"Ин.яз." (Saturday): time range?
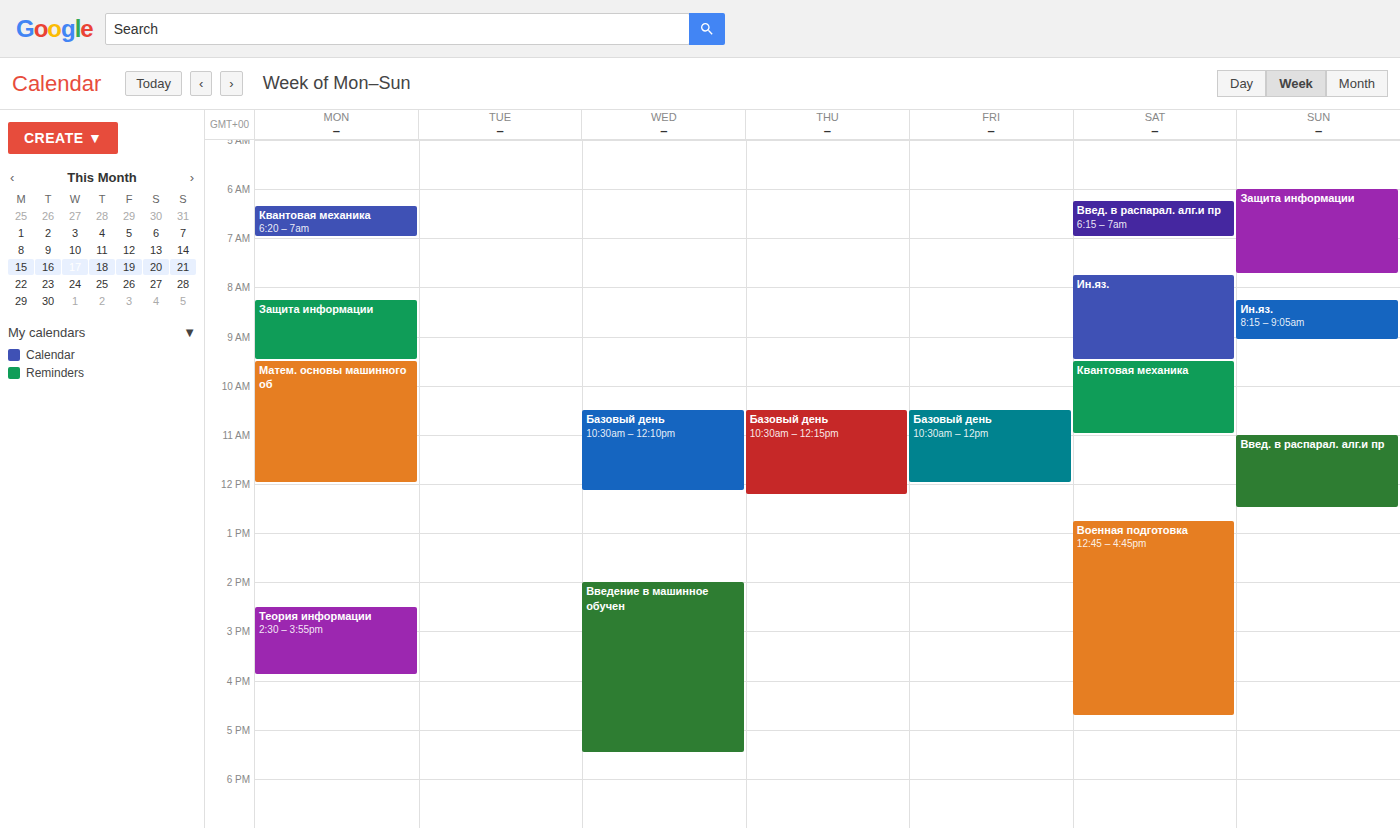
7:45 AM to 9:30 AM